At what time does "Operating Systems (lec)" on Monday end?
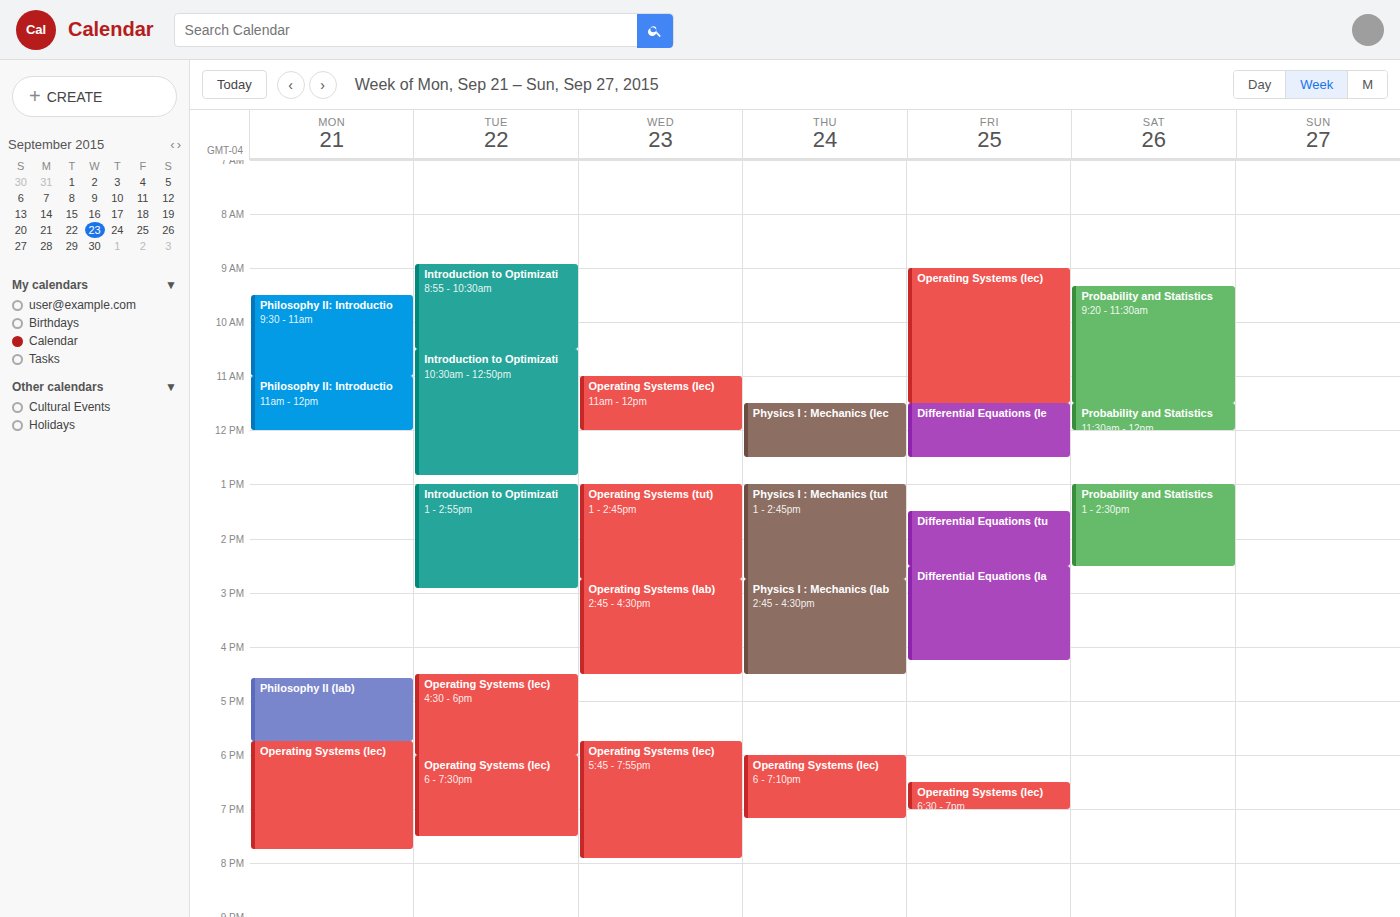
7:45 PM